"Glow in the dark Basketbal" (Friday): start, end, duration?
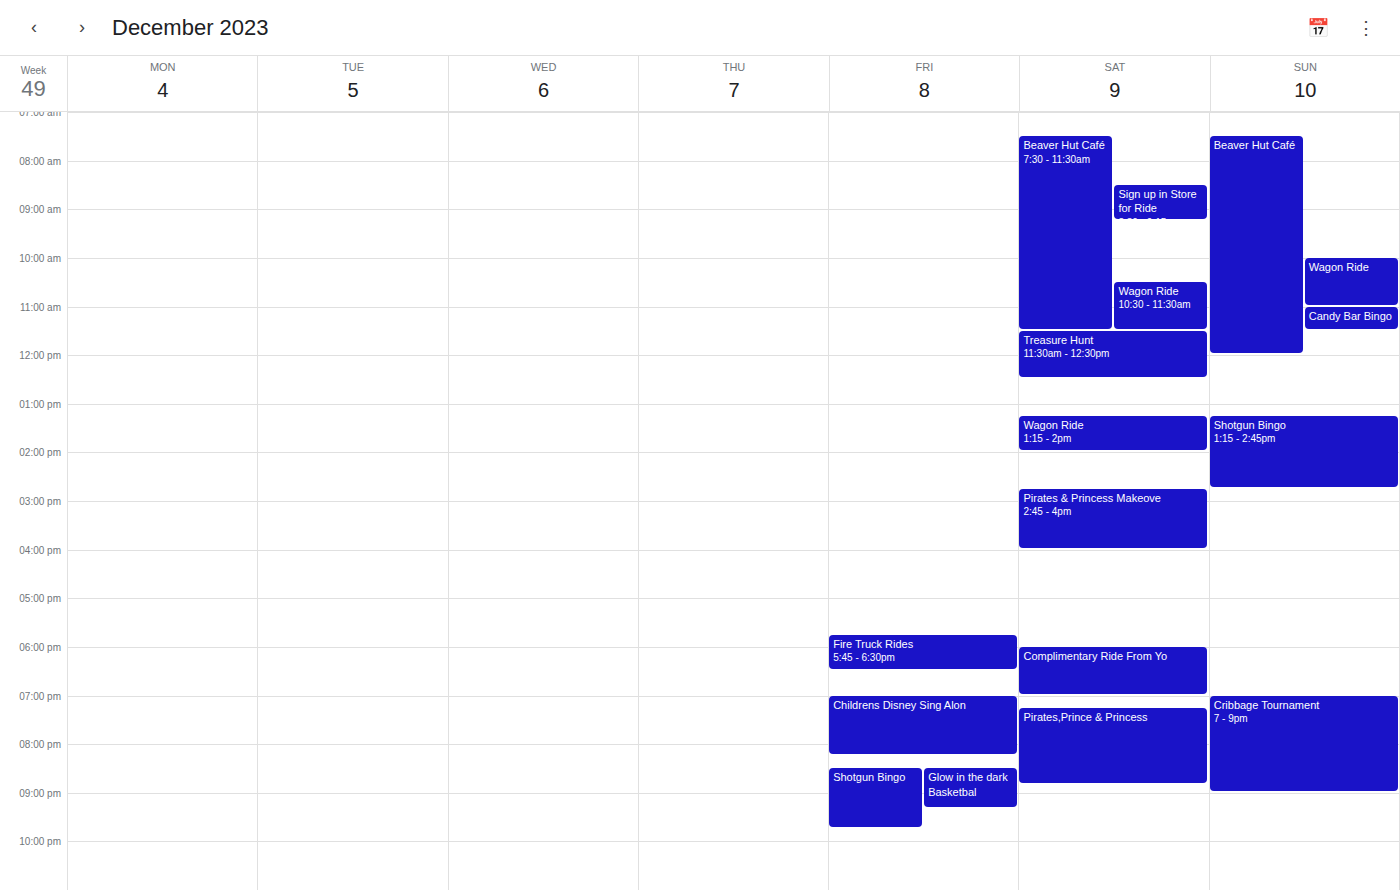
8:30 PM to 9:20 PM, 50 minutes